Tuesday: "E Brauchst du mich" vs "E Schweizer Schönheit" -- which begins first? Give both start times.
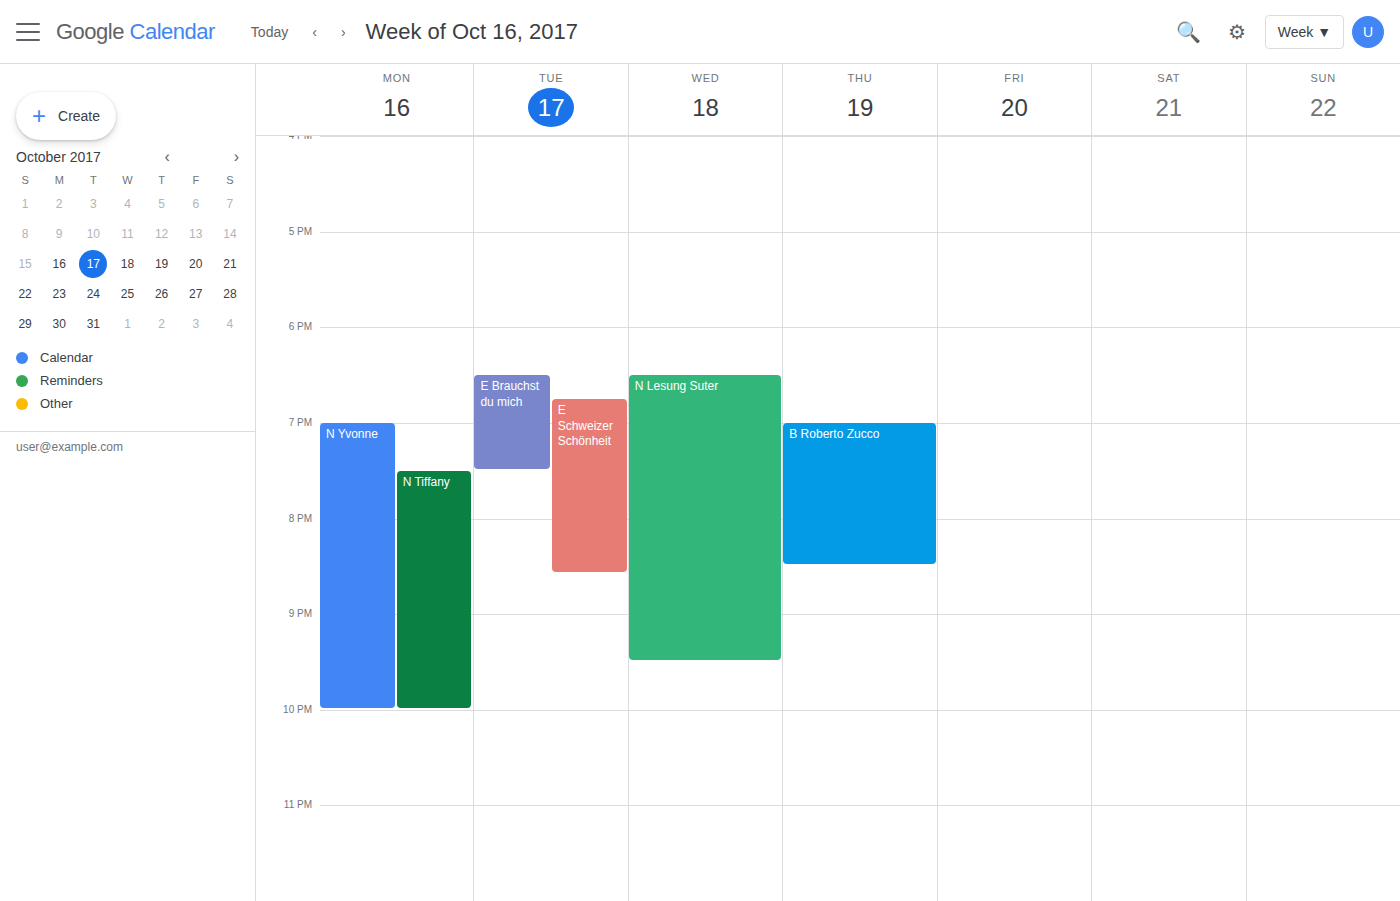
"E Brauchst du mich" 6:30 PM; "E Schweizer Schönheit" 6:45 PM.